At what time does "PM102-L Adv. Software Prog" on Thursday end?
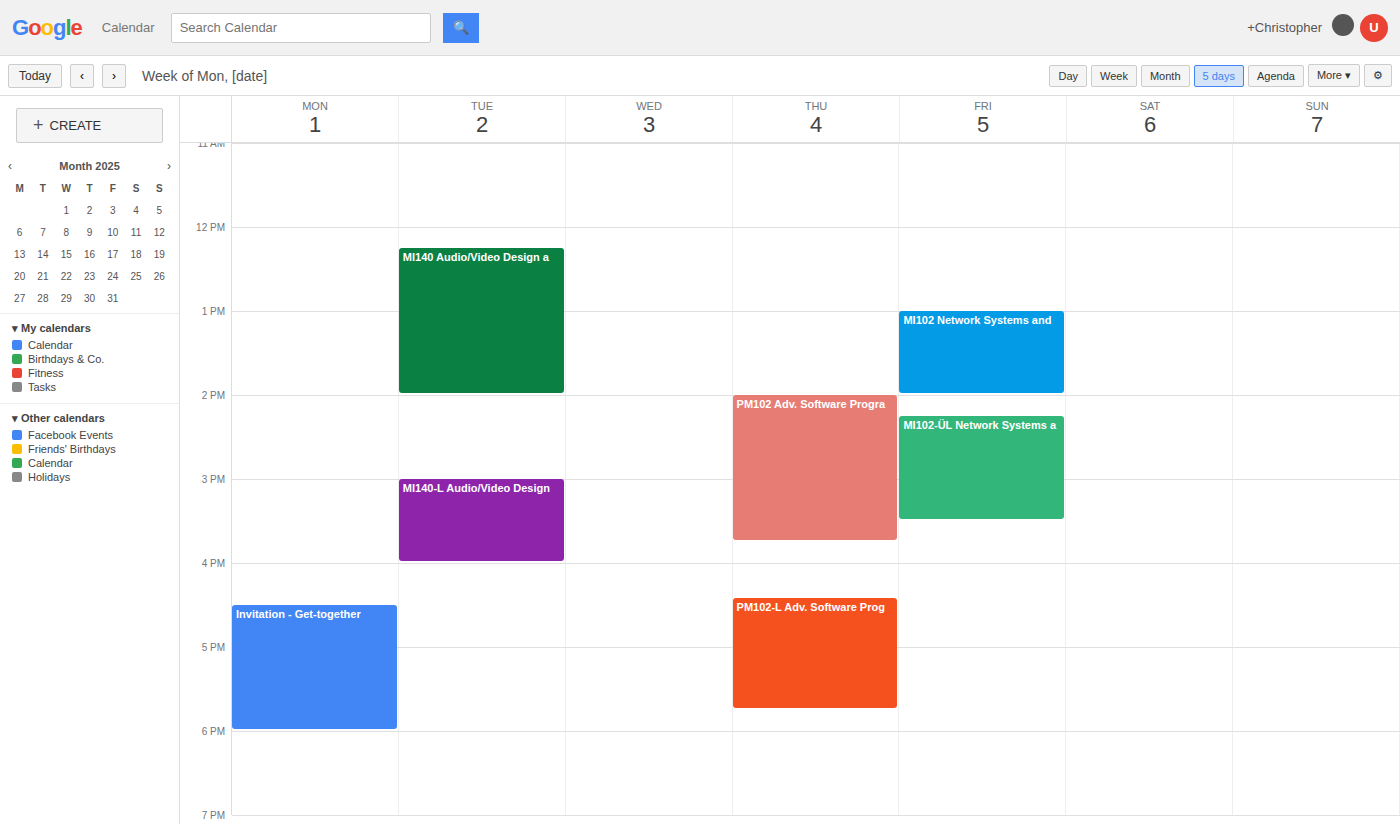
5:45 PM